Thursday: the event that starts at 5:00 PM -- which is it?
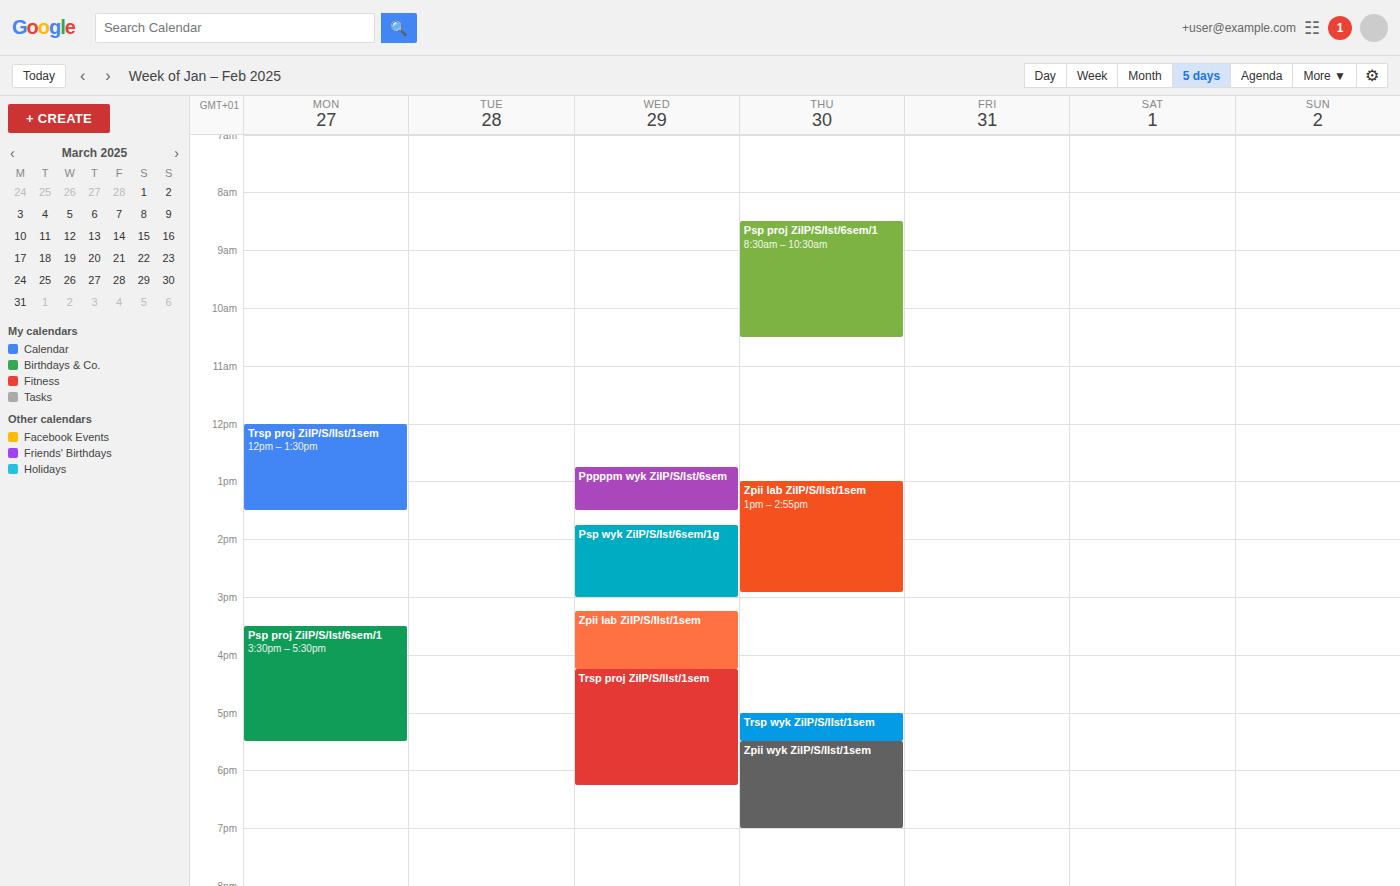
"Trsp wyk ZiIP/S/IIst/1sem"